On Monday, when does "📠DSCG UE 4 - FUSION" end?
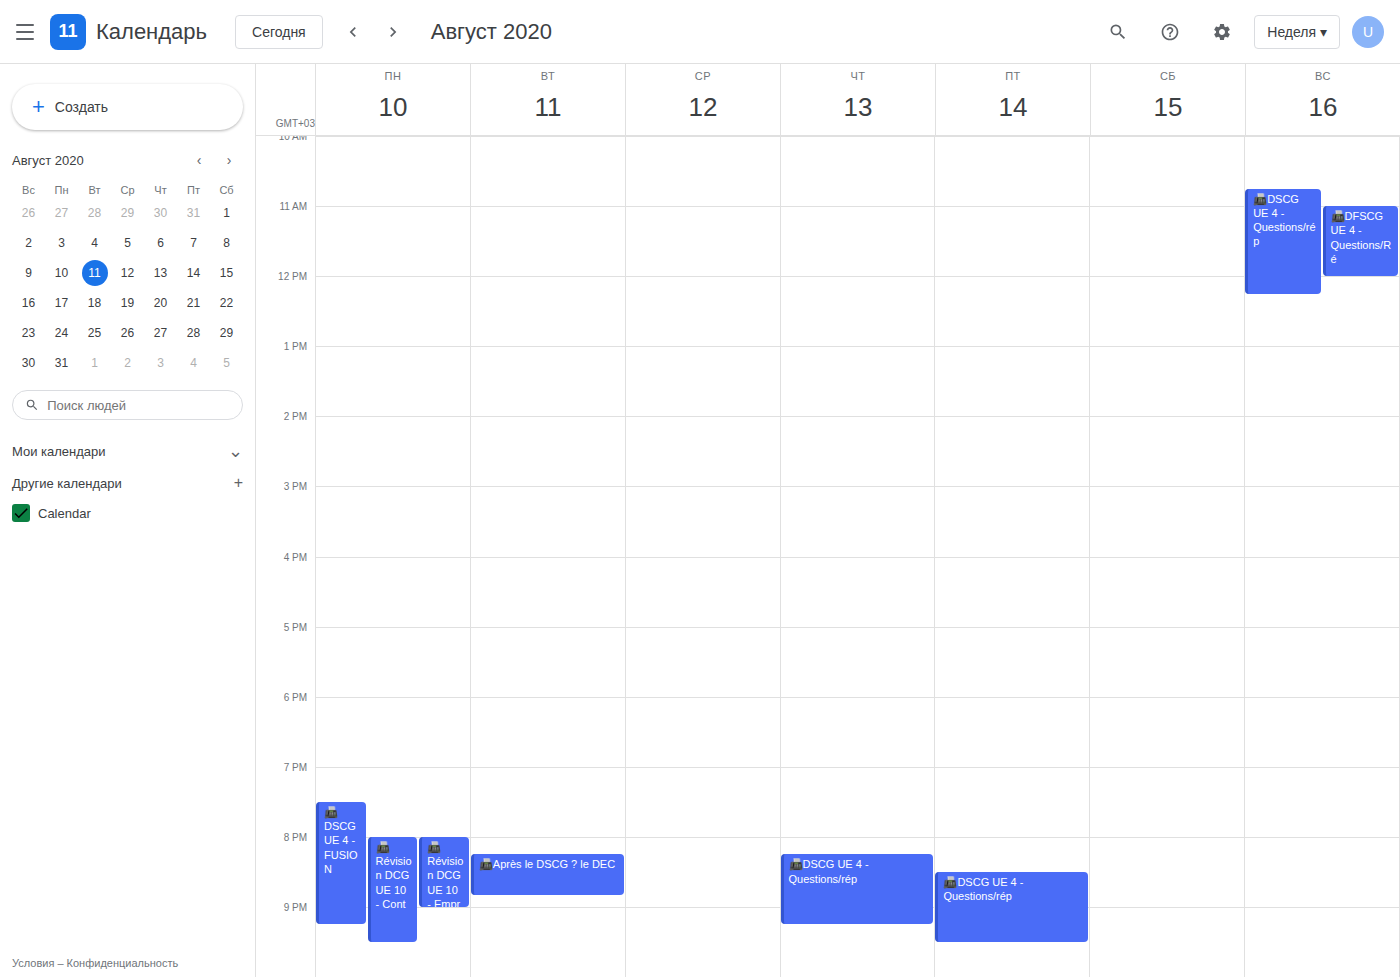
9:15 PM